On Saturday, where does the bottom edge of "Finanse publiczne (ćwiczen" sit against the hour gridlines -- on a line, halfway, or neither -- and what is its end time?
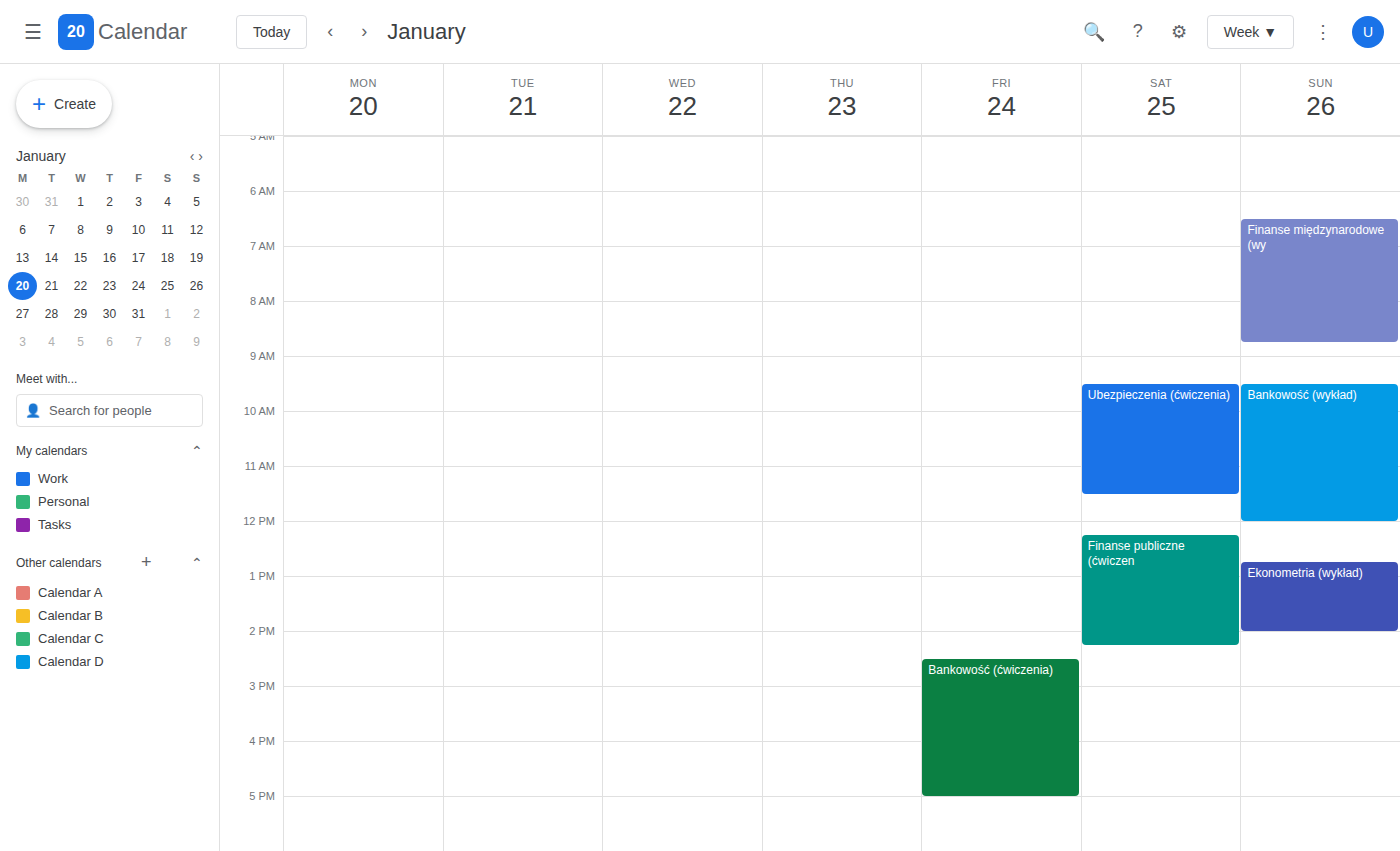
2:15 PM -- neither: a quarter of the way from the 2 PM line to the 3 PM line.